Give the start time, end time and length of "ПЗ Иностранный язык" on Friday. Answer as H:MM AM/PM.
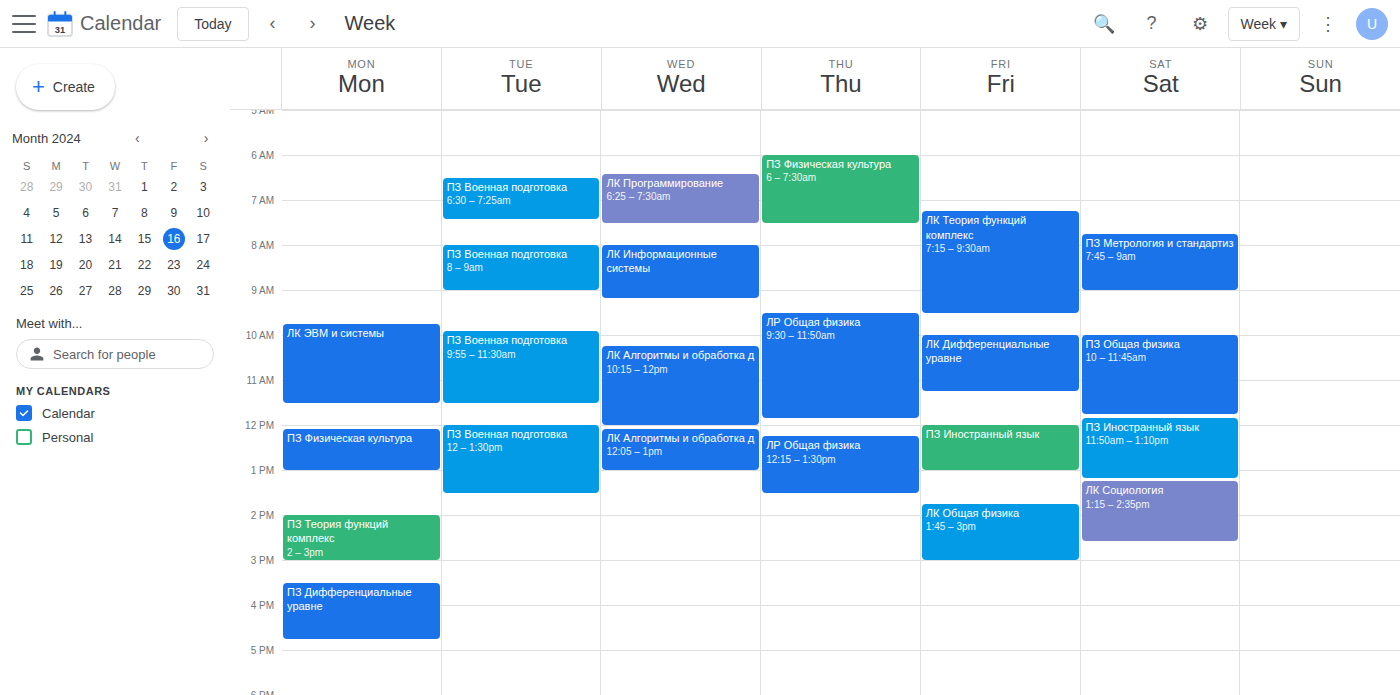
12:00 PM to 1:00 PM, 1 hour